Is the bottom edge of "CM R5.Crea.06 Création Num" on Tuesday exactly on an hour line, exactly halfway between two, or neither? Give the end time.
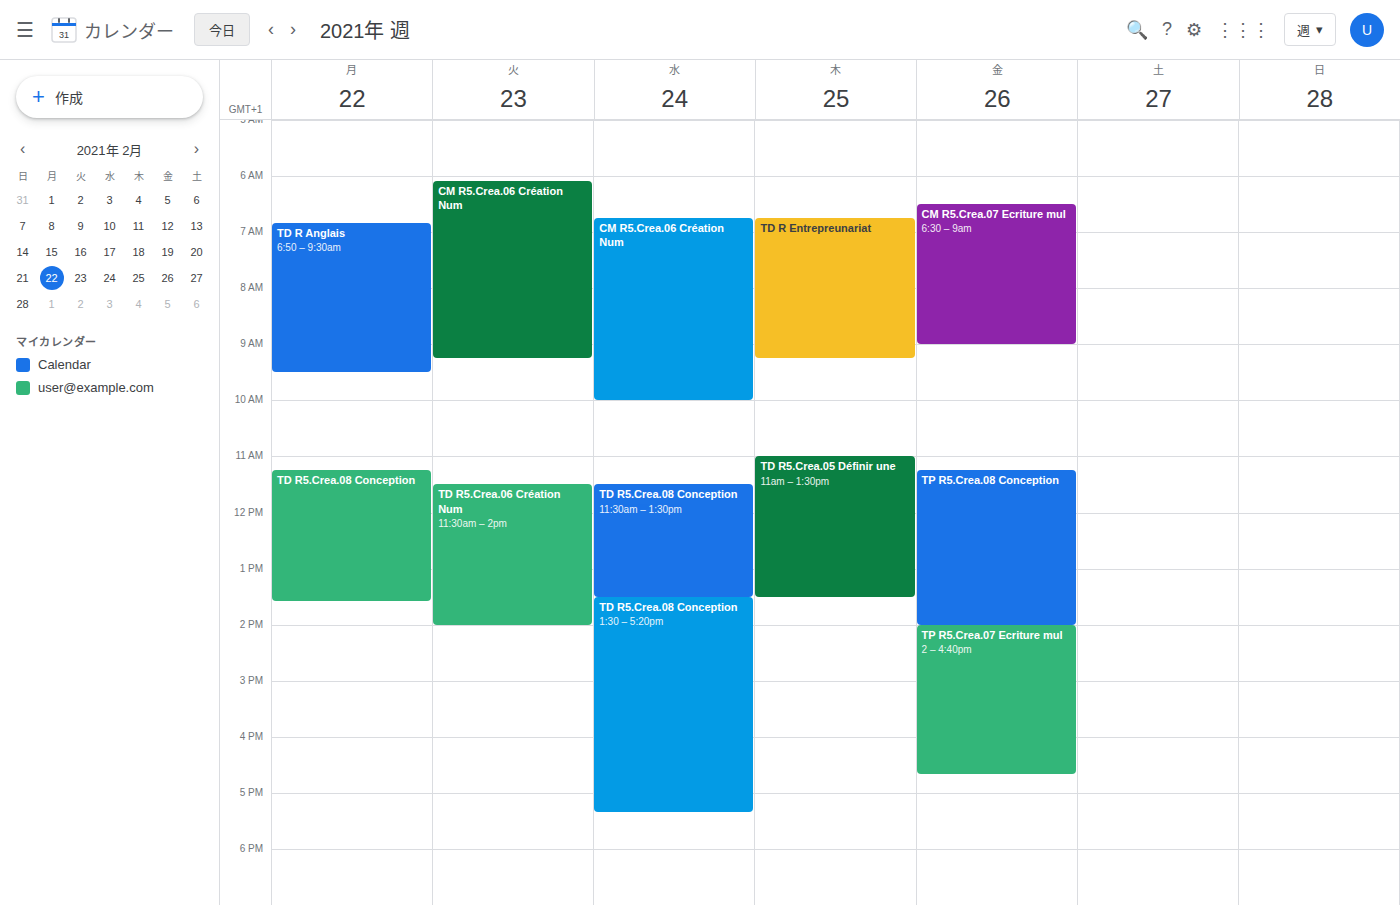
9:15 AM -- neither: a quarter of the way from the 9 AM line to the 10 AM line.